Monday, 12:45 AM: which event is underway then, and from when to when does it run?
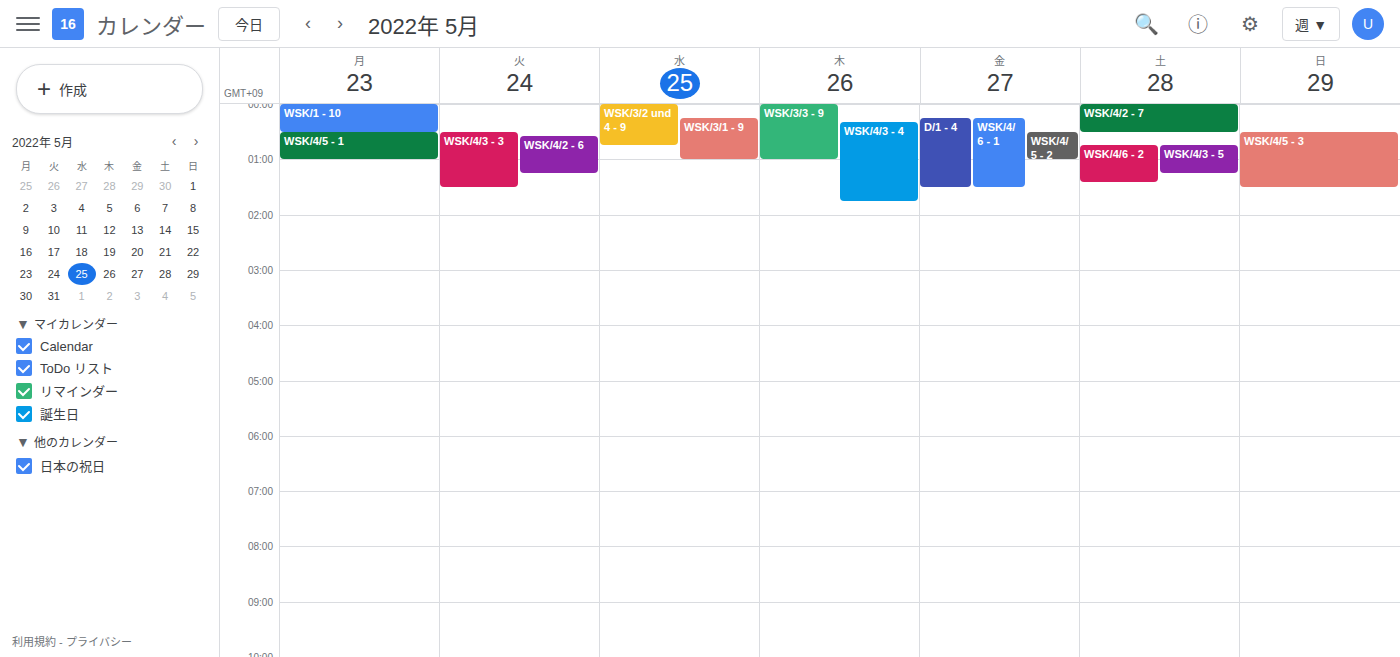
"WSK/4/5 - 1", 12:30 AM to 1:00 AM